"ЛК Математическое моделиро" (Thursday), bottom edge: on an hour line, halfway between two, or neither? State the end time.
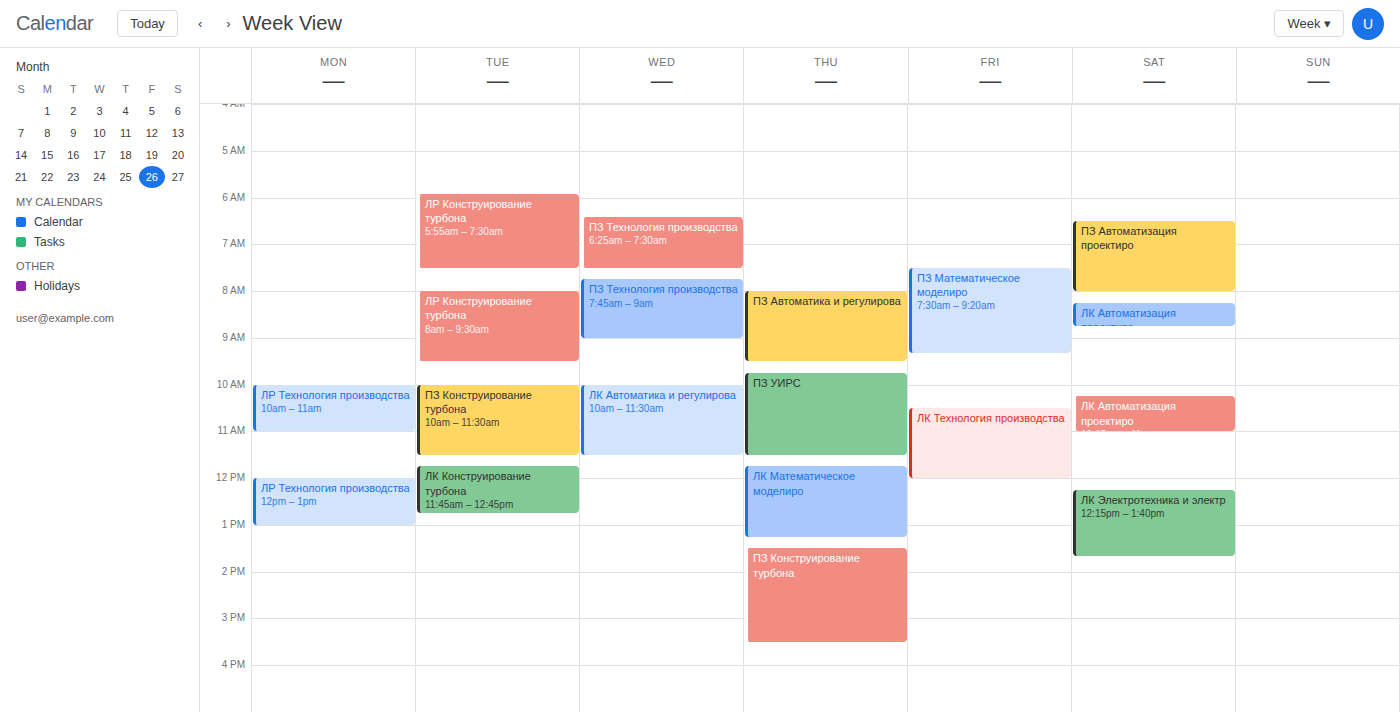
13:15 -- neither: a quarter of the way from the 13:00 line to the 14:00 line.